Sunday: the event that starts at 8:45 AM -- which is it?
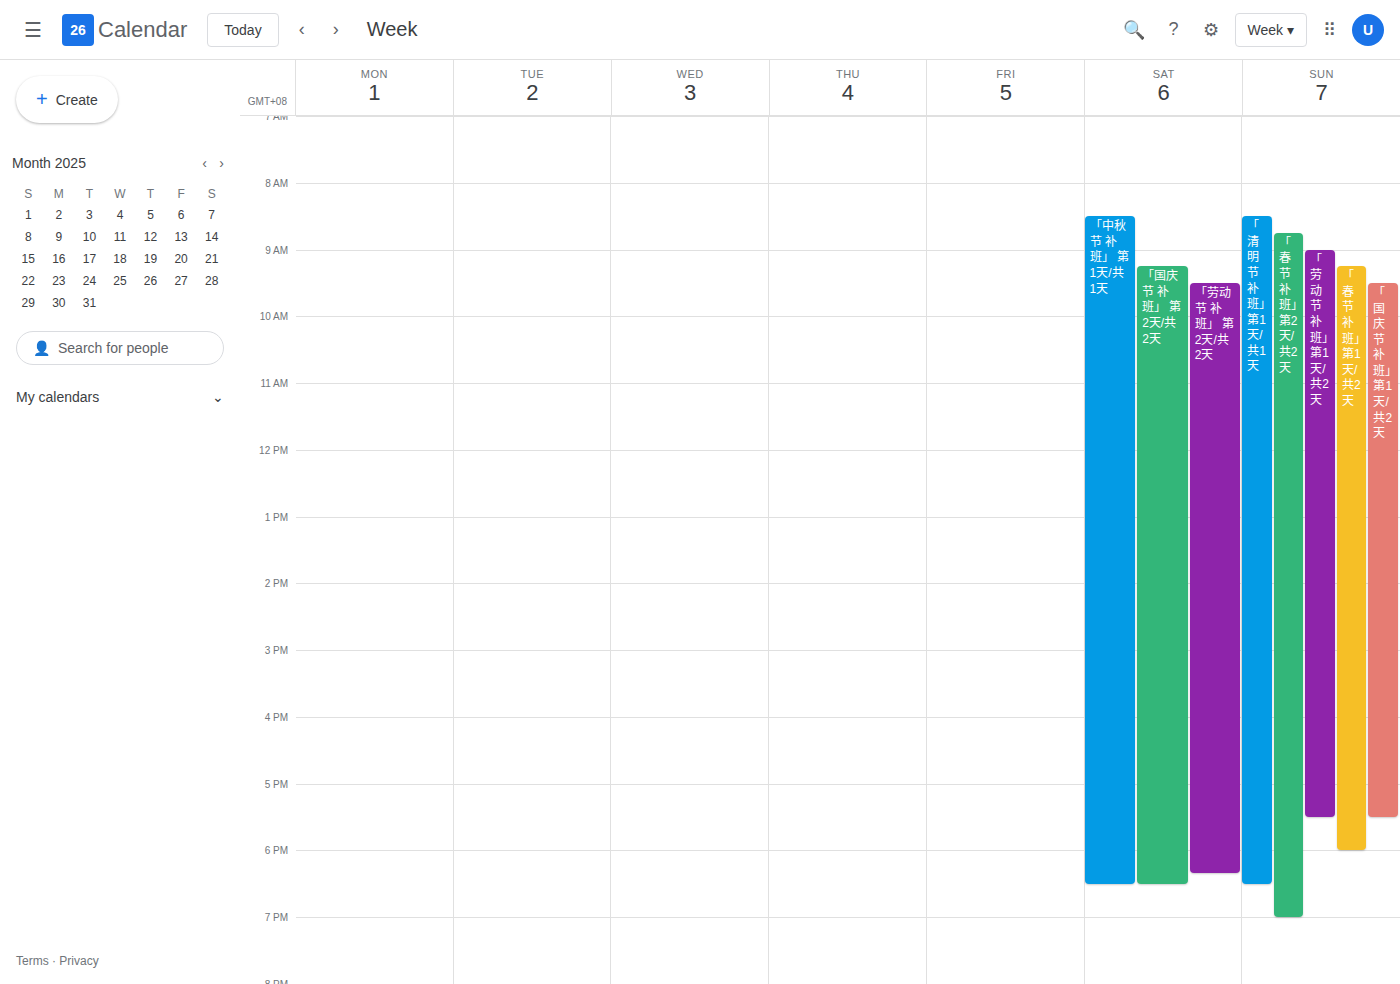
"「春节 补班」 第2天/共2天"